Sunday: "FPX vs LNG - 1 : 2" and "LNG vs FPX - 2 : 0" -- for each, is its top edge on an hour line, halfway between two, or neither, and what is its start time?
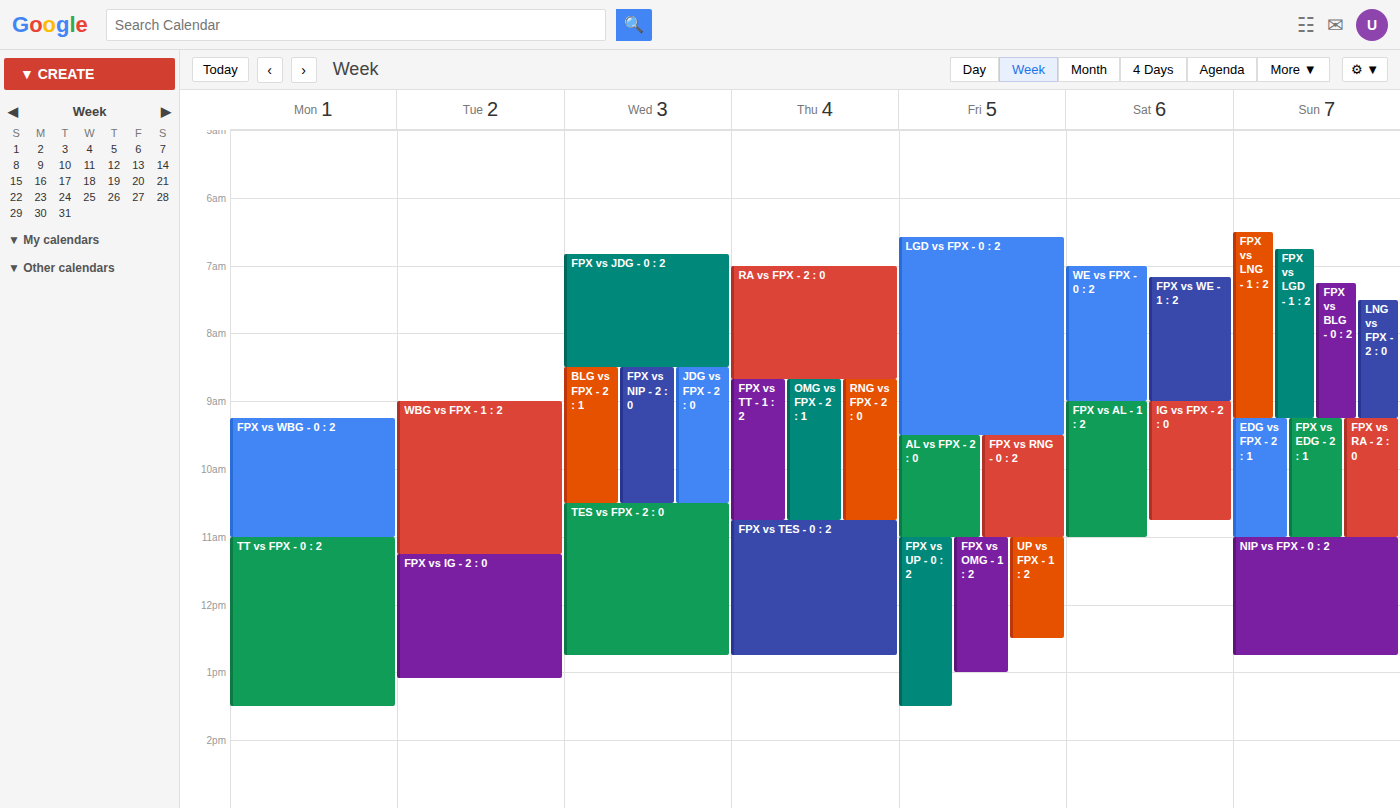
"FPX vs LNG - 1 : 2": 6:30 AM, halfway between the 6 AM and 7 AM lines. "LNG vs FPX - 2 : 0": 7:30 AM, halfway between the 7 AM and 8 AM lines.